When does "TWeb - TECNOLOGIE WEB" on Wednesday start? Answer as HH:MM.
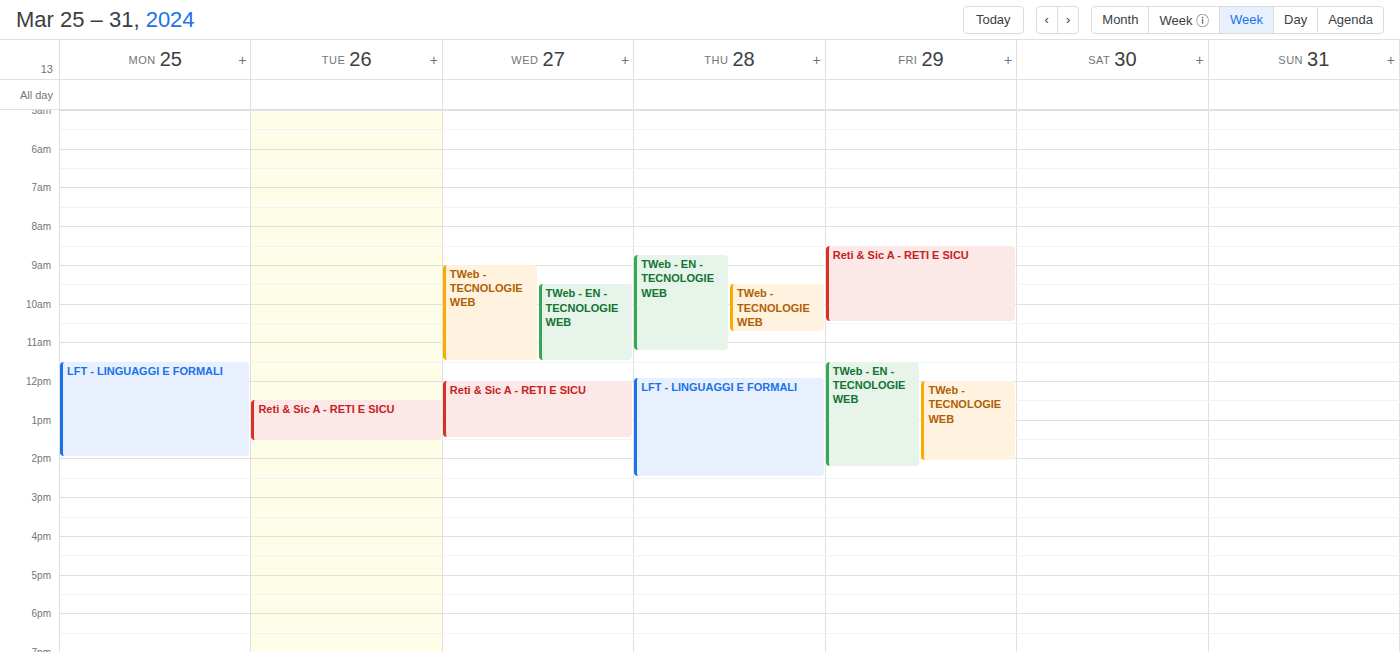
09:00